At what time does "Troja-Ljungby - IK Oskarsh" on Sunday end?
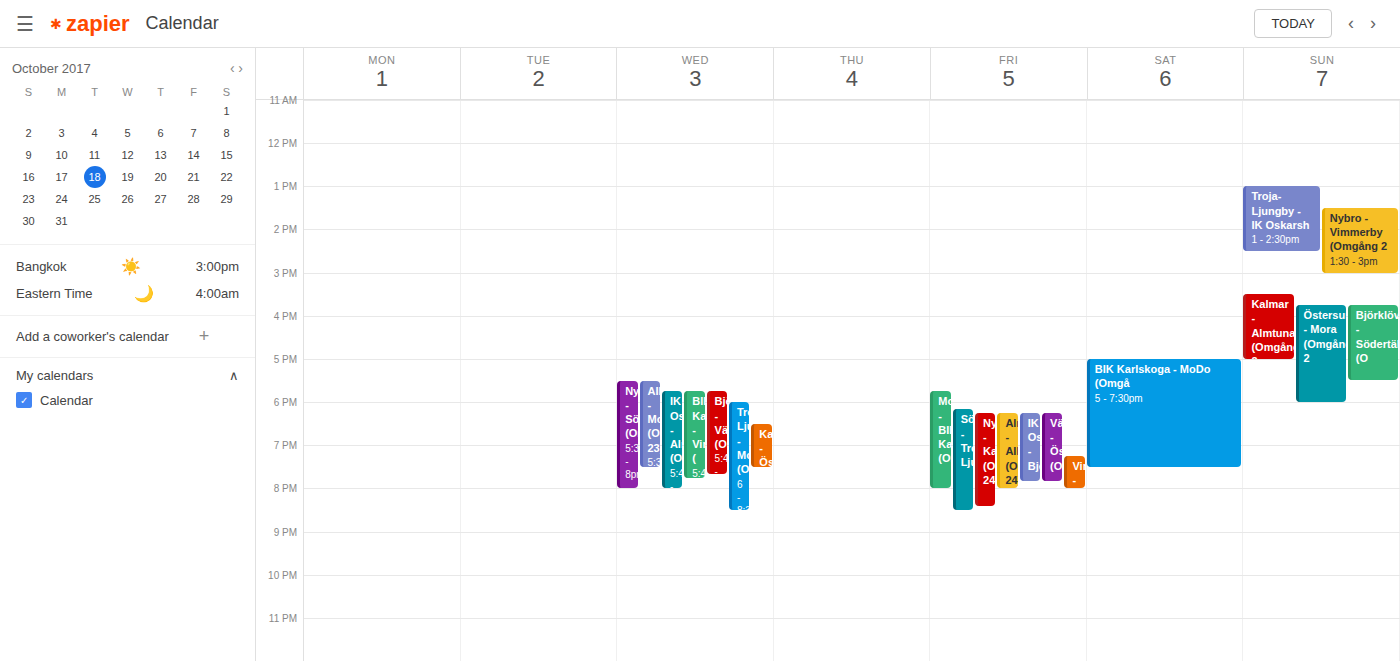
2:30 PM